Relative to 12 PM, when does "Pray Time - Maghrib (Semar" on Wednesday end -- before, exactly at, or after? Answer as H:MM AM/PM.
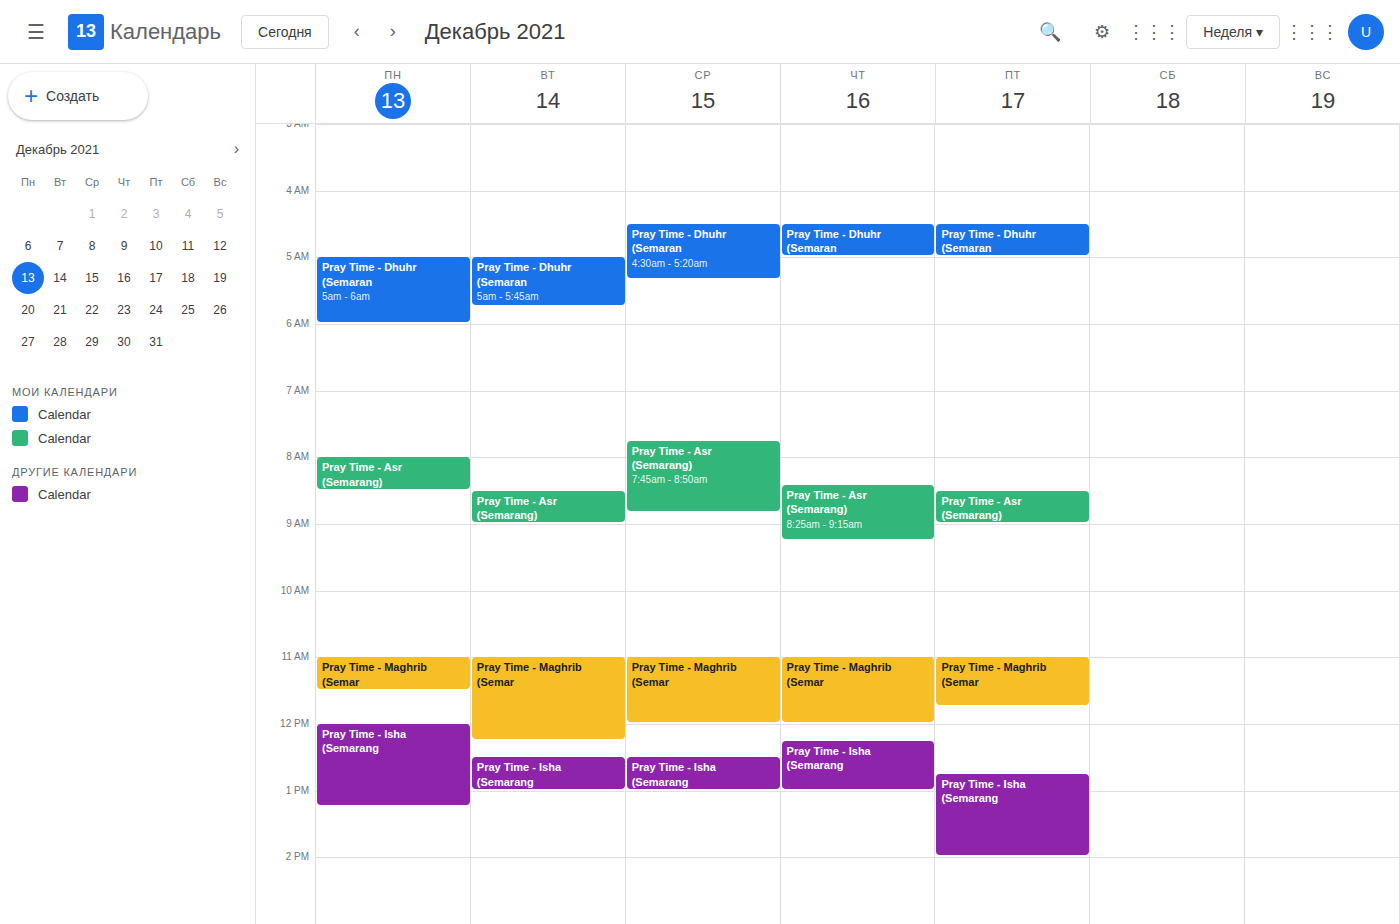
12:00 PM -- exactly at 12 PM, on the 12 PM line.